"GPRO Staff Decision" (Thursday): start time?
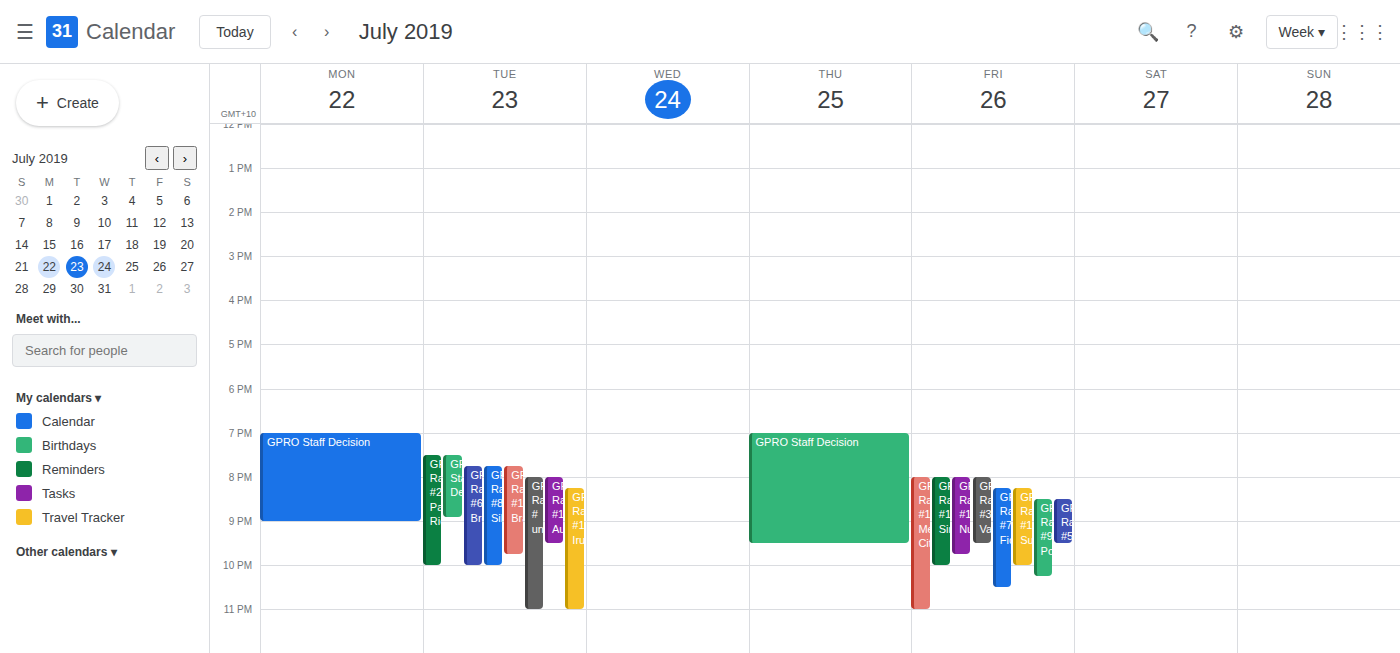
7:00 PM